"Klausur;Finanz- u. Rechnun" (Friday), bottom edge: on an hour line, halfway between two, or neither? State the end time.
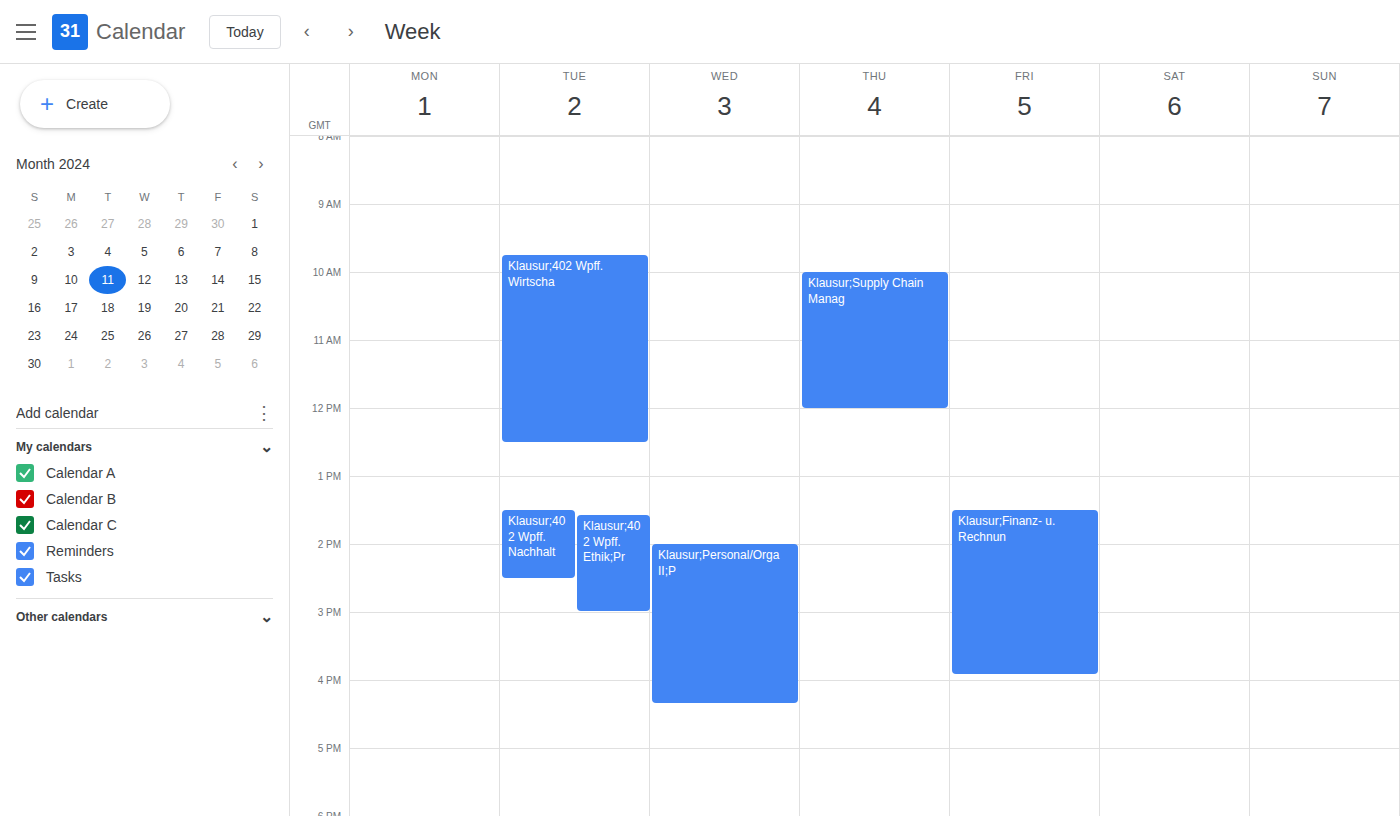
3:55 PM -- neither: 55 minutes below the 3 PM line and 5 minutes above the 4 PM line.